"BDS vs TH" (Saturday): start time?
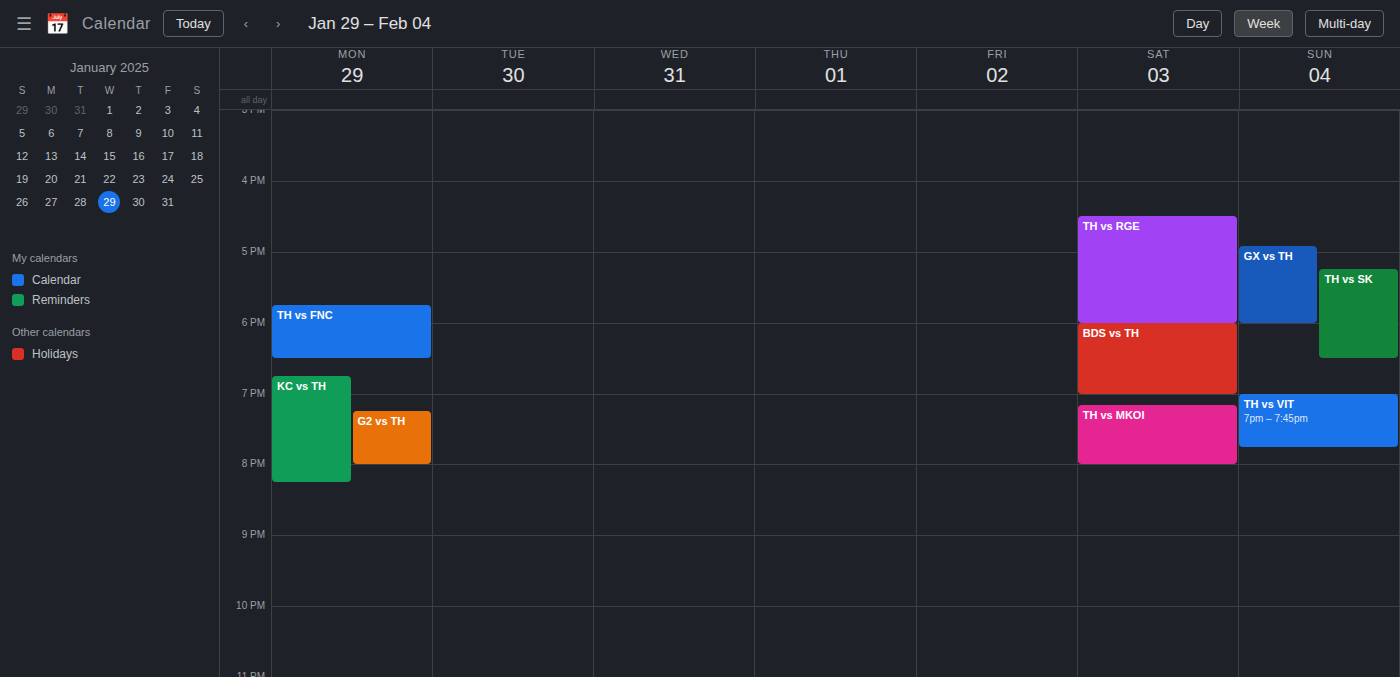
6:00 PM